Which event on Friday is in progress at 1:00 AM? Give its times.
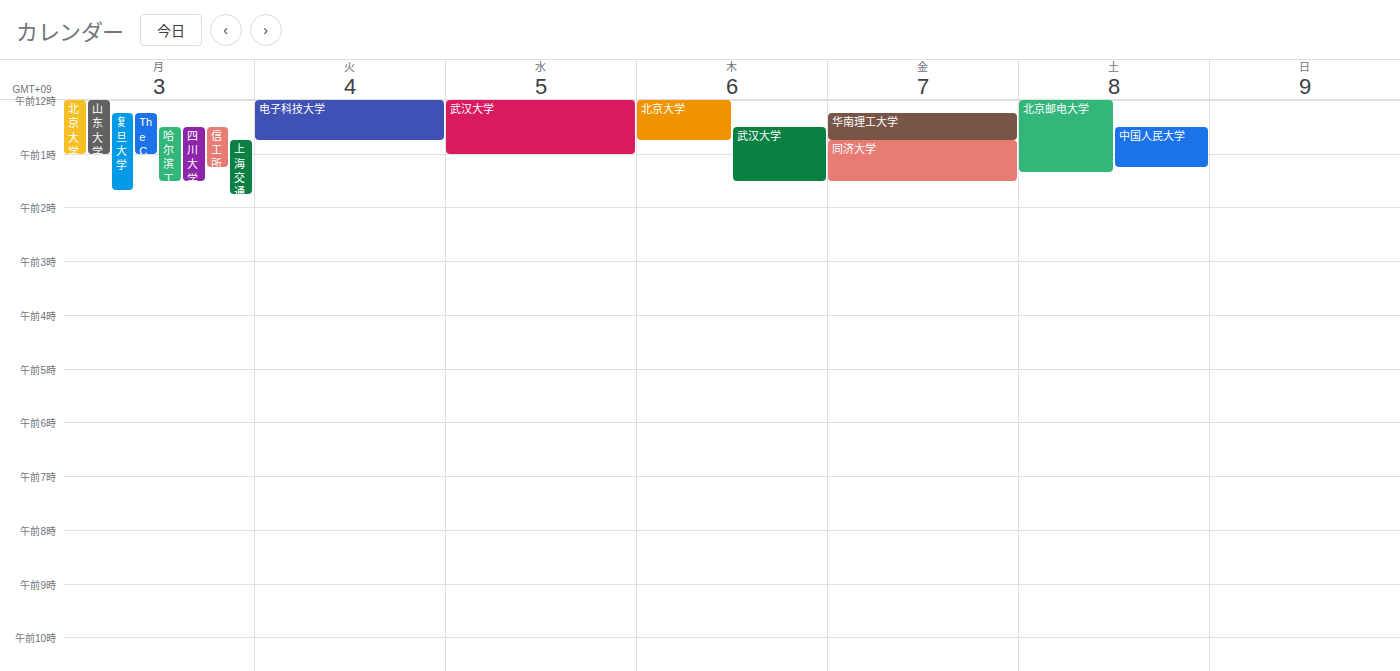
"同济大学", 12:45 AM to 1:30 AM